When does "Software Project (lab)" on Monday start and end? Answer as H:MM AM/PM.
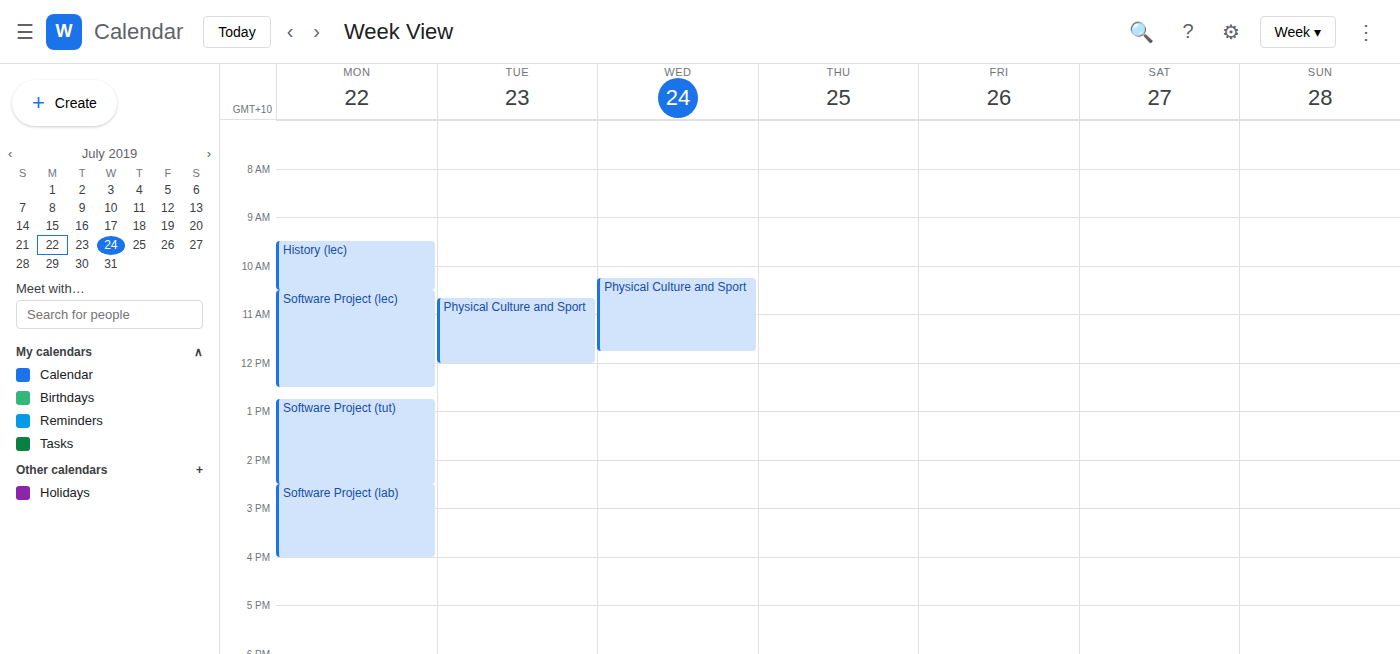
2:30 PM to 4:00 PM